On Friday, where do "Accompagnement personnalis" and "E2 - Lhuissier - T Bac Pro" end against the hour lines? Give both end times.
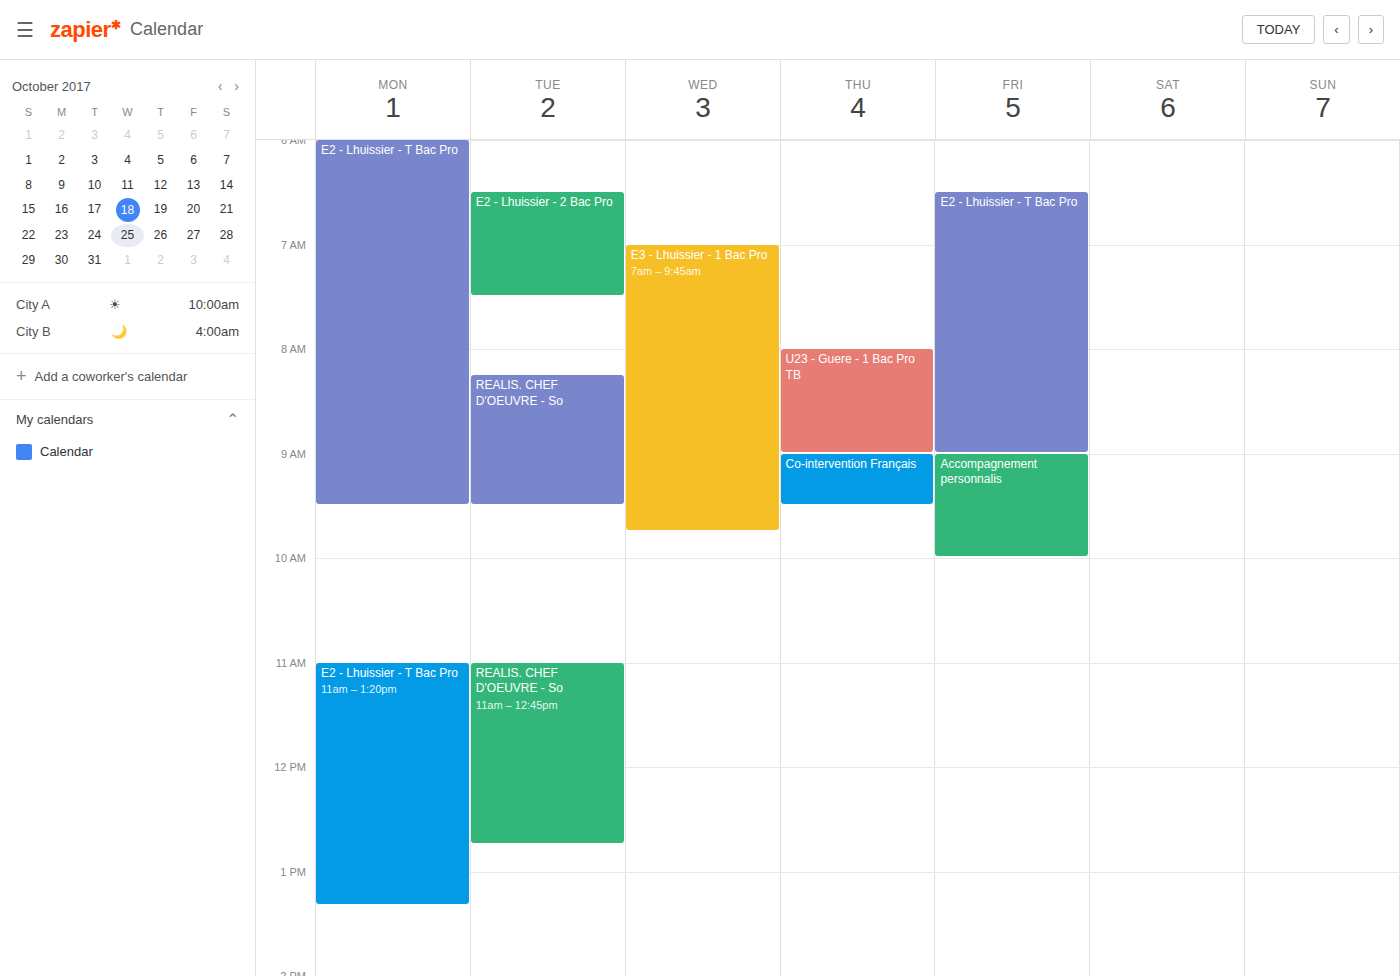
"Accompagnement personnalis": 10:00 AM, exactly on the 10 AM line. "E2 - Lhuissier - T Bac Pro": 9:00 AM, exactly on the 9 AM line.